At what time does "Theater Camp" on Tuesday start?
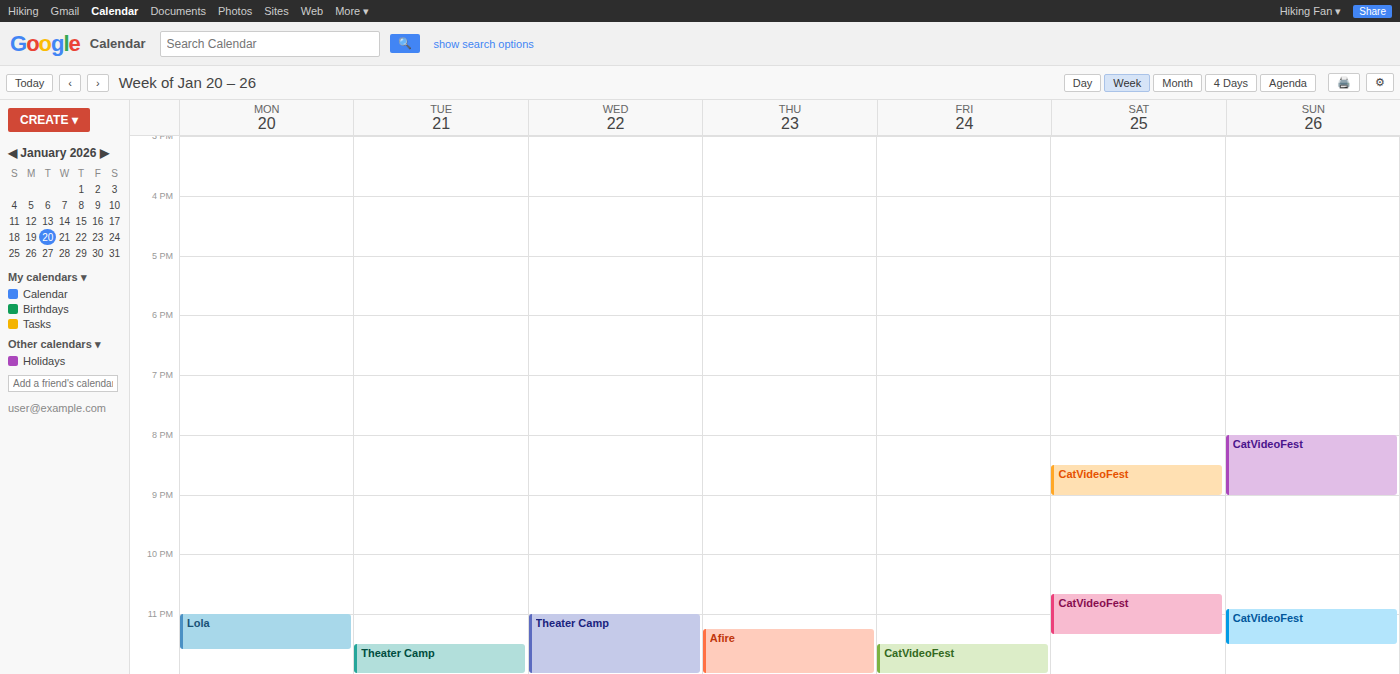
11:30 PM